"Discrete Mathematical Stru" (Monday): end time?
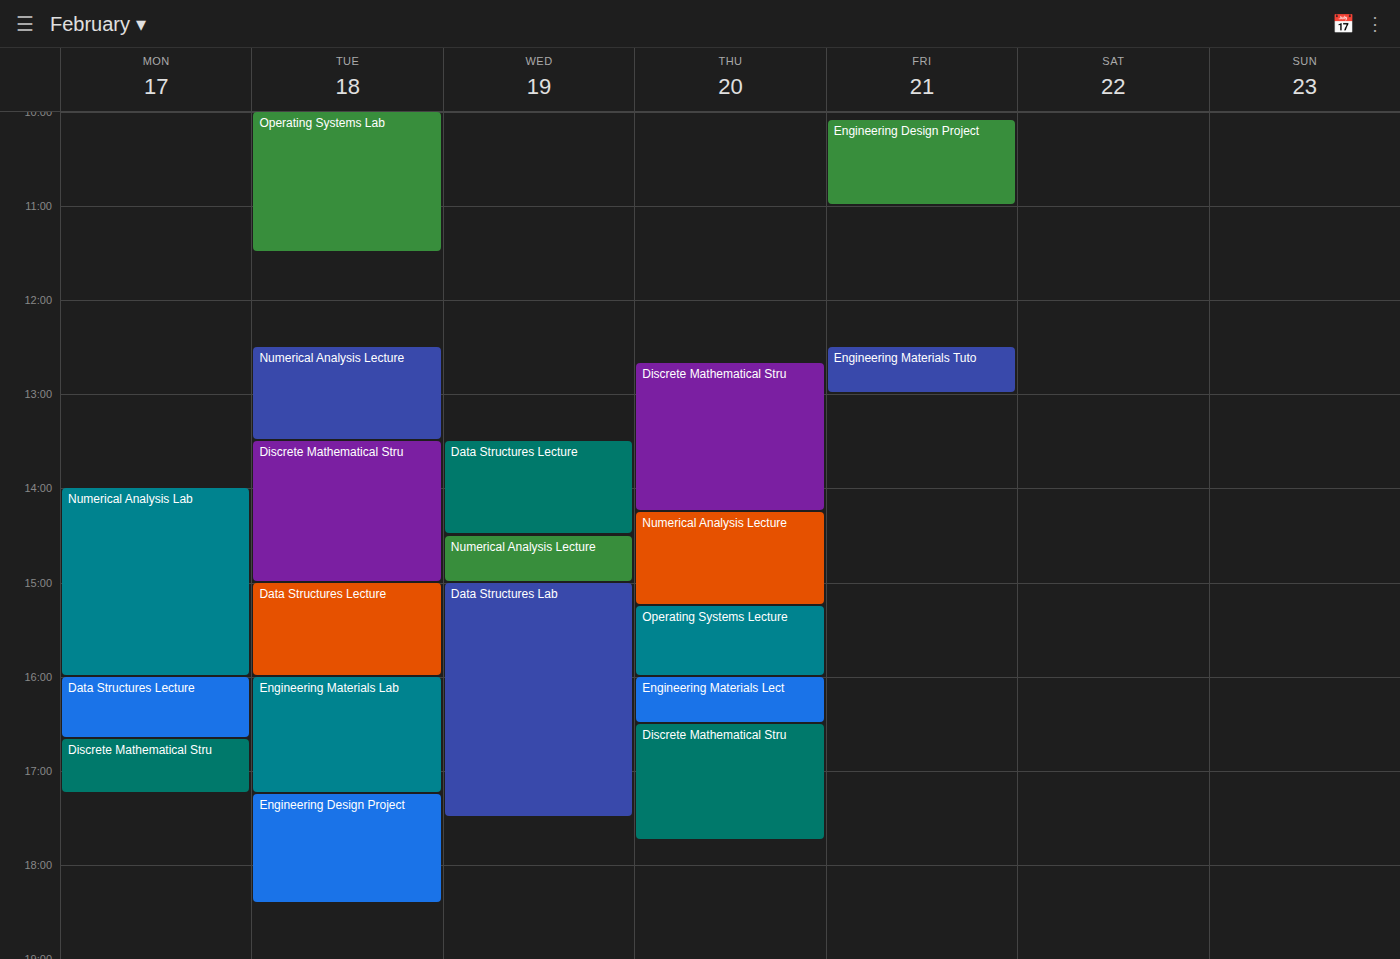
5:15 PM